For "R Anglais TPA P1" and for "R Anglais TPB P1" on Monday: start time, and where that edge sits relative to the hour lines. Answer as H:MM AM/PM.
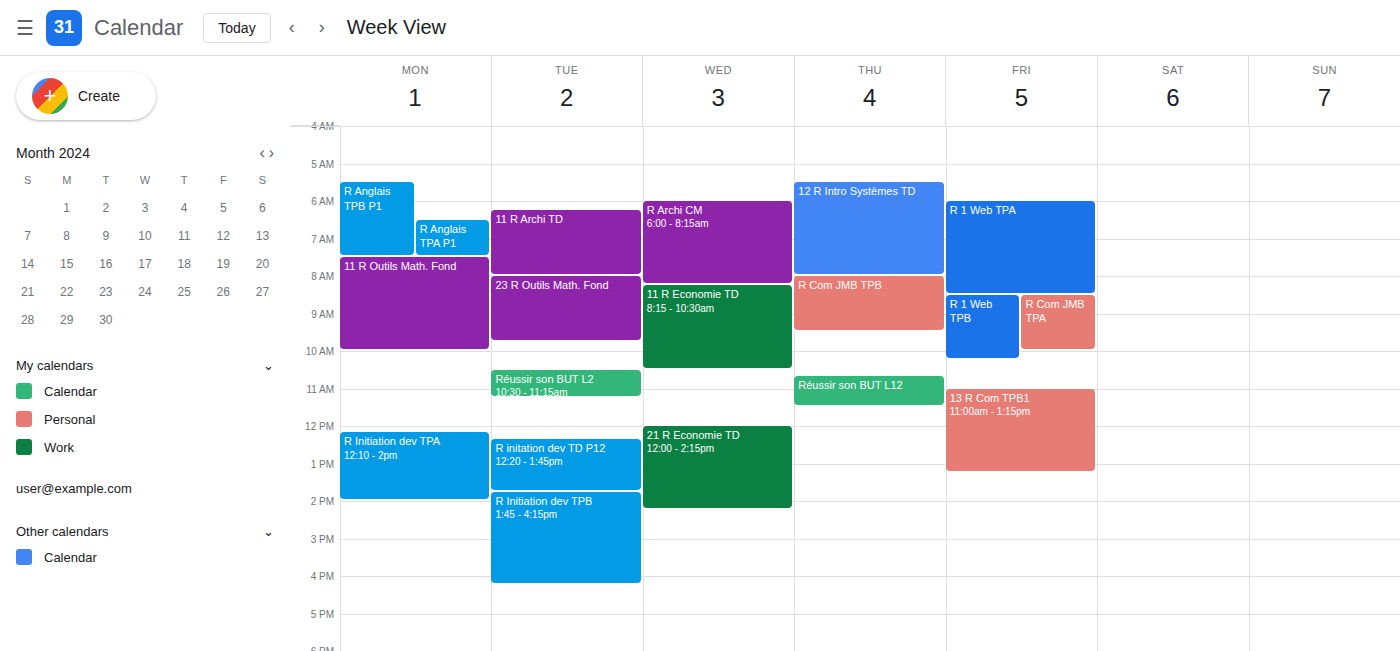
"R Anglais TPA P1": 6:30 AM, halfway between the 6 AM and 7 AM lines. "R Anglais TPB P1": 5:30 AM, halfway between the 5 AM and 6 AM lines.